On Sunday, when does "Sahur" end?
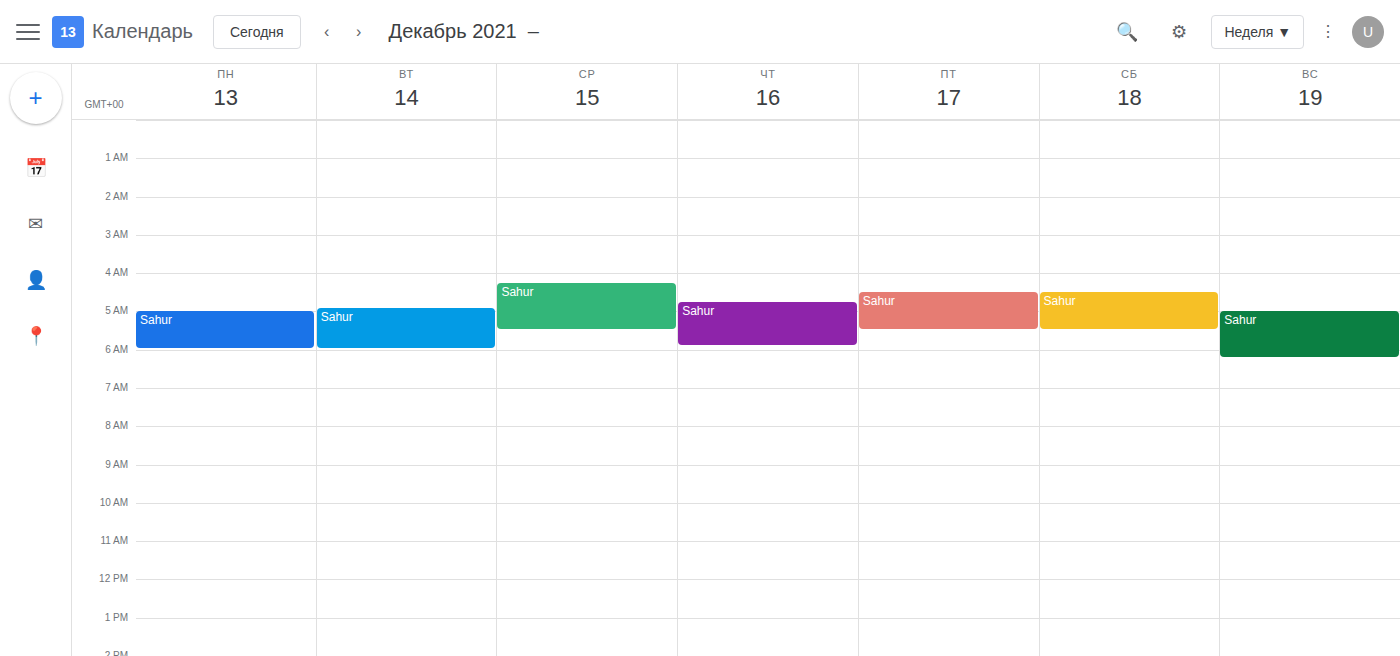
6:15 AM